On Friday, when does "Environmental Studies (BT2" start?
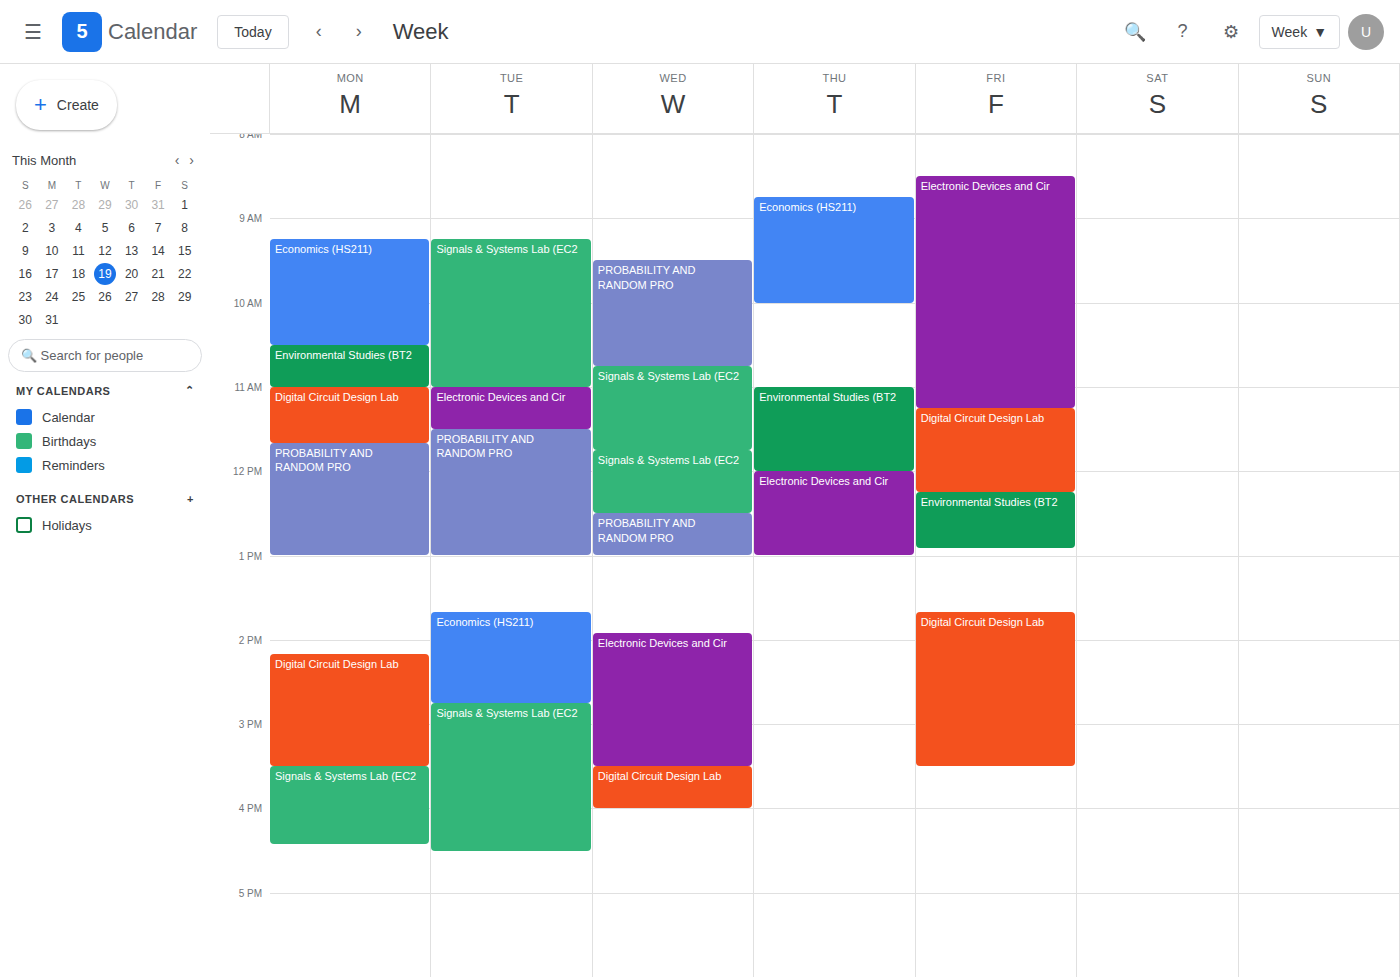
12:15 PM